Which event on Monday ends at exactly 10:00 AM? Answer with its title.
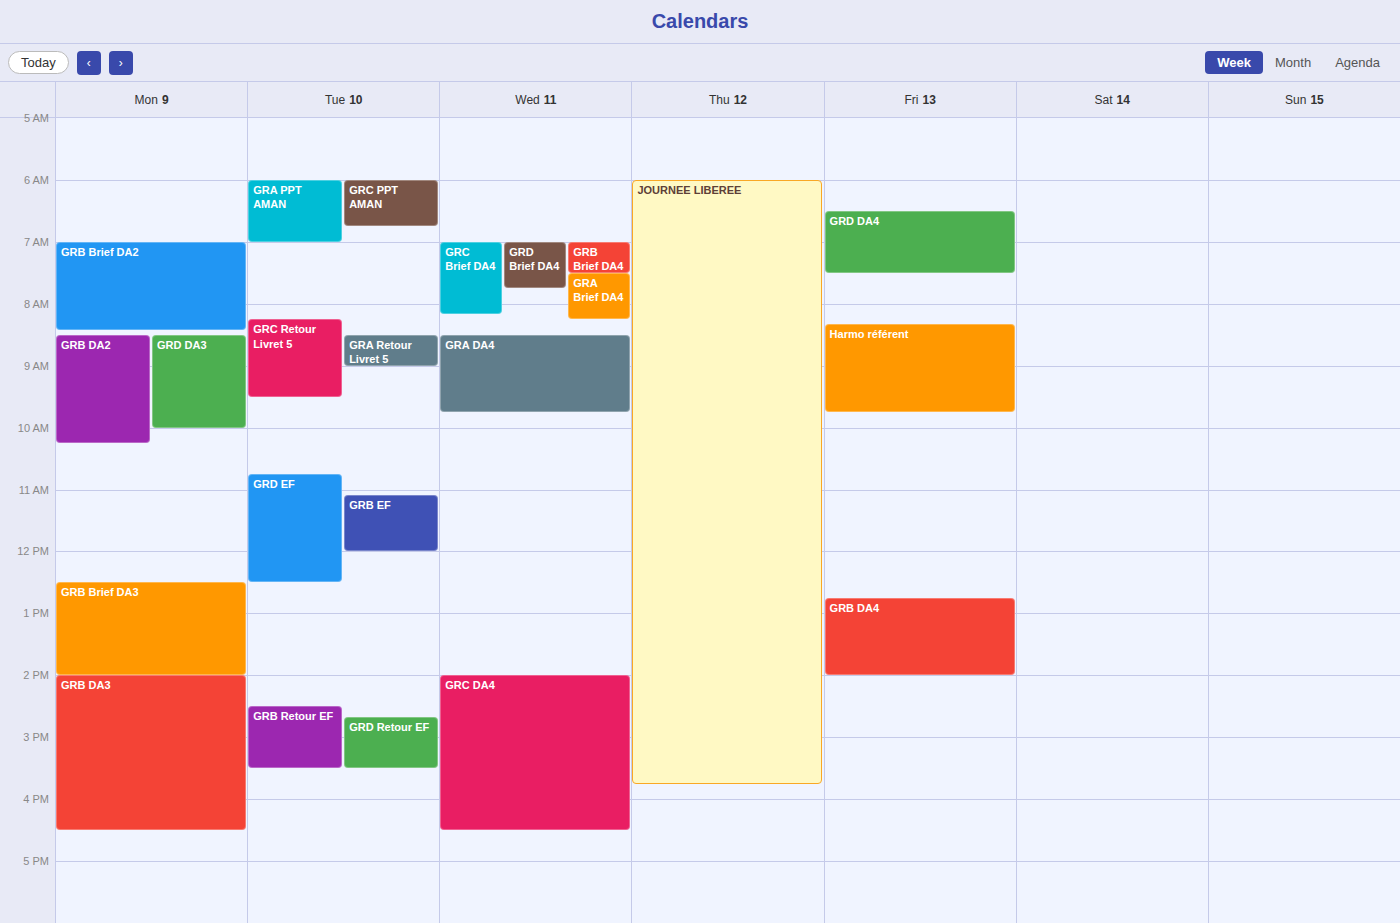
"GRD DA3"